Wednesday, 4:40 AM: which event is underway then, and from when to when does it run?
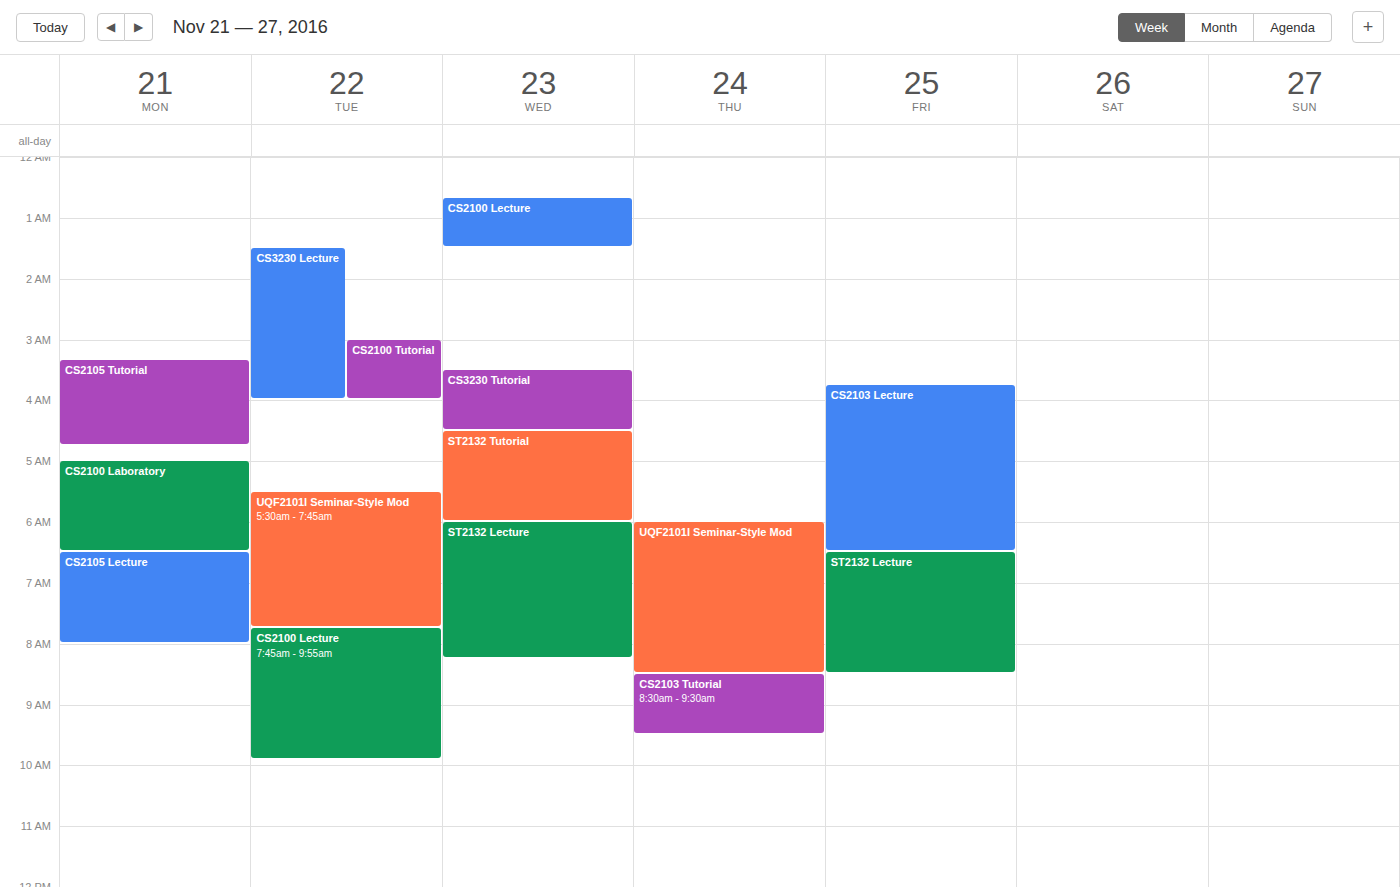
"ST2132 Tutorial", 4:30 AM to 6:00 AM